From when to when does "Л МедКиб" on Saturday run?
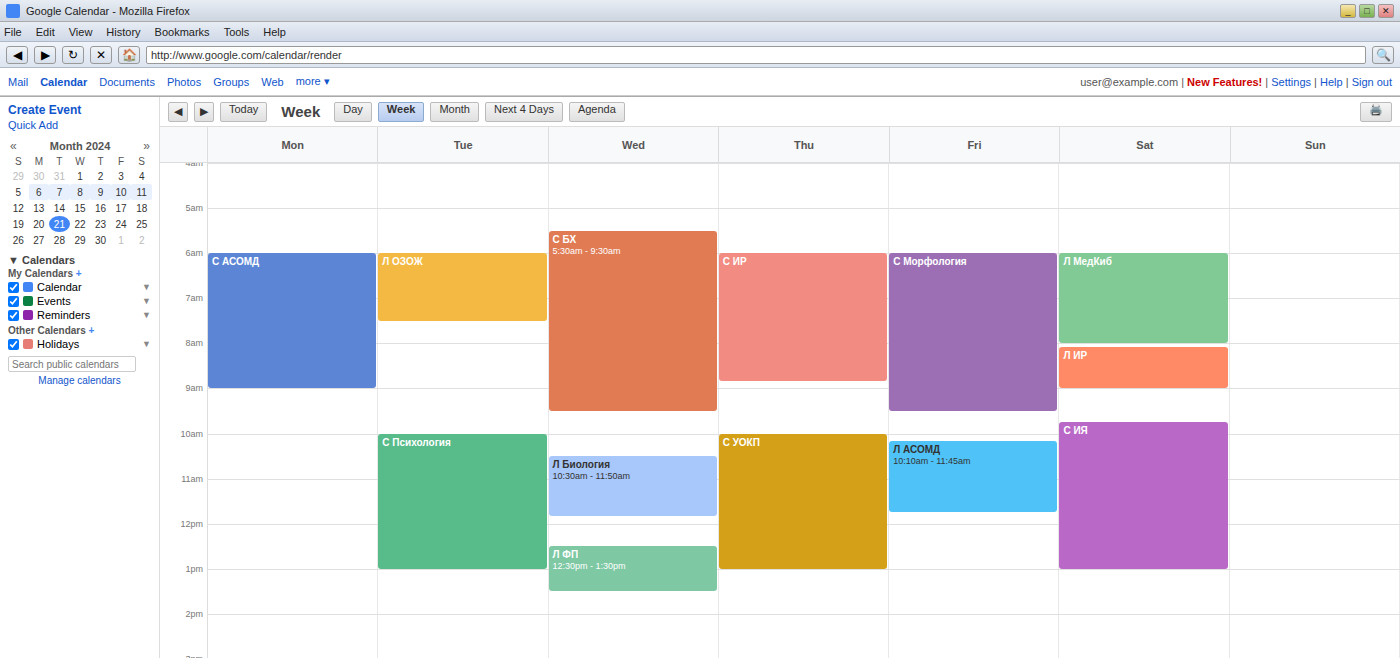
6:00 AM to 8:00 AM